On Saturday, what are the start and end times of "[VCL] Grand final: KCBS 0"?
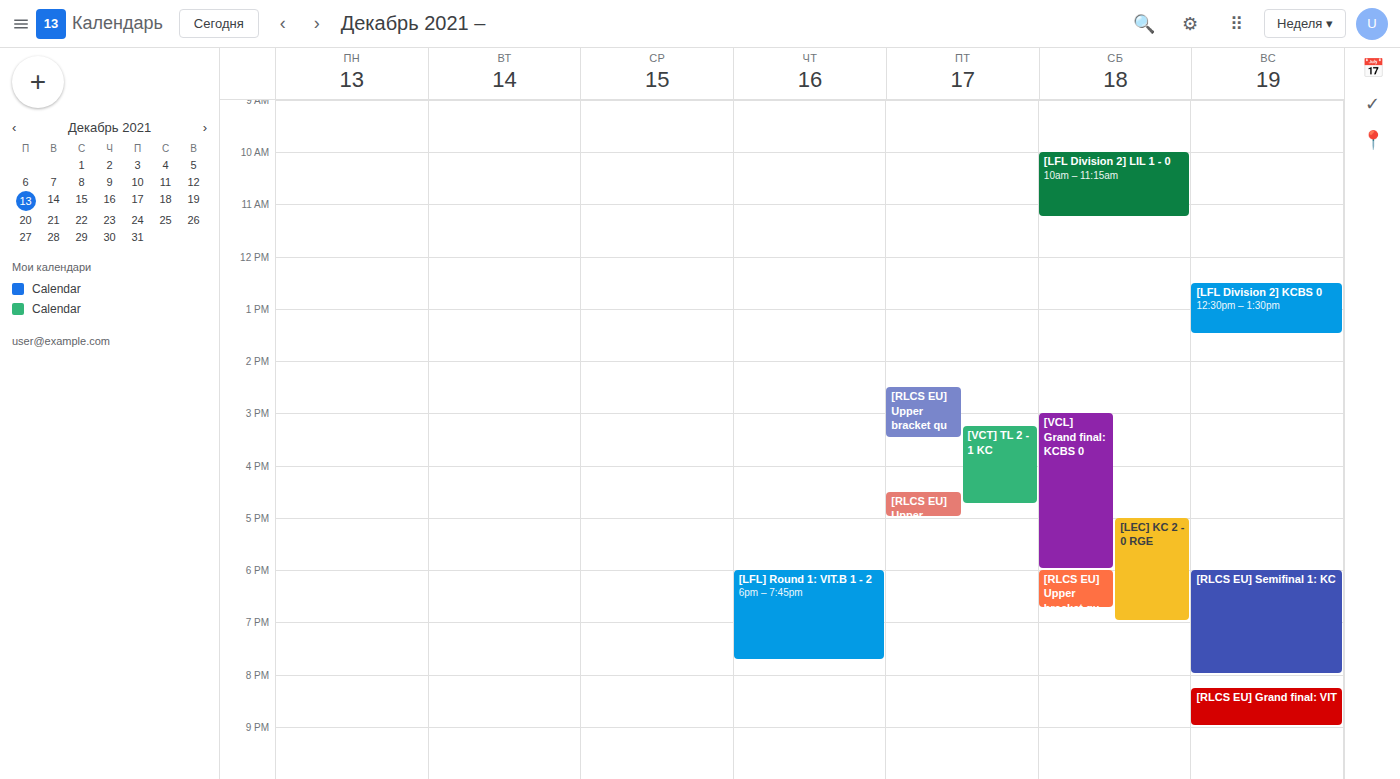
3:00 PM to 6:00 PM